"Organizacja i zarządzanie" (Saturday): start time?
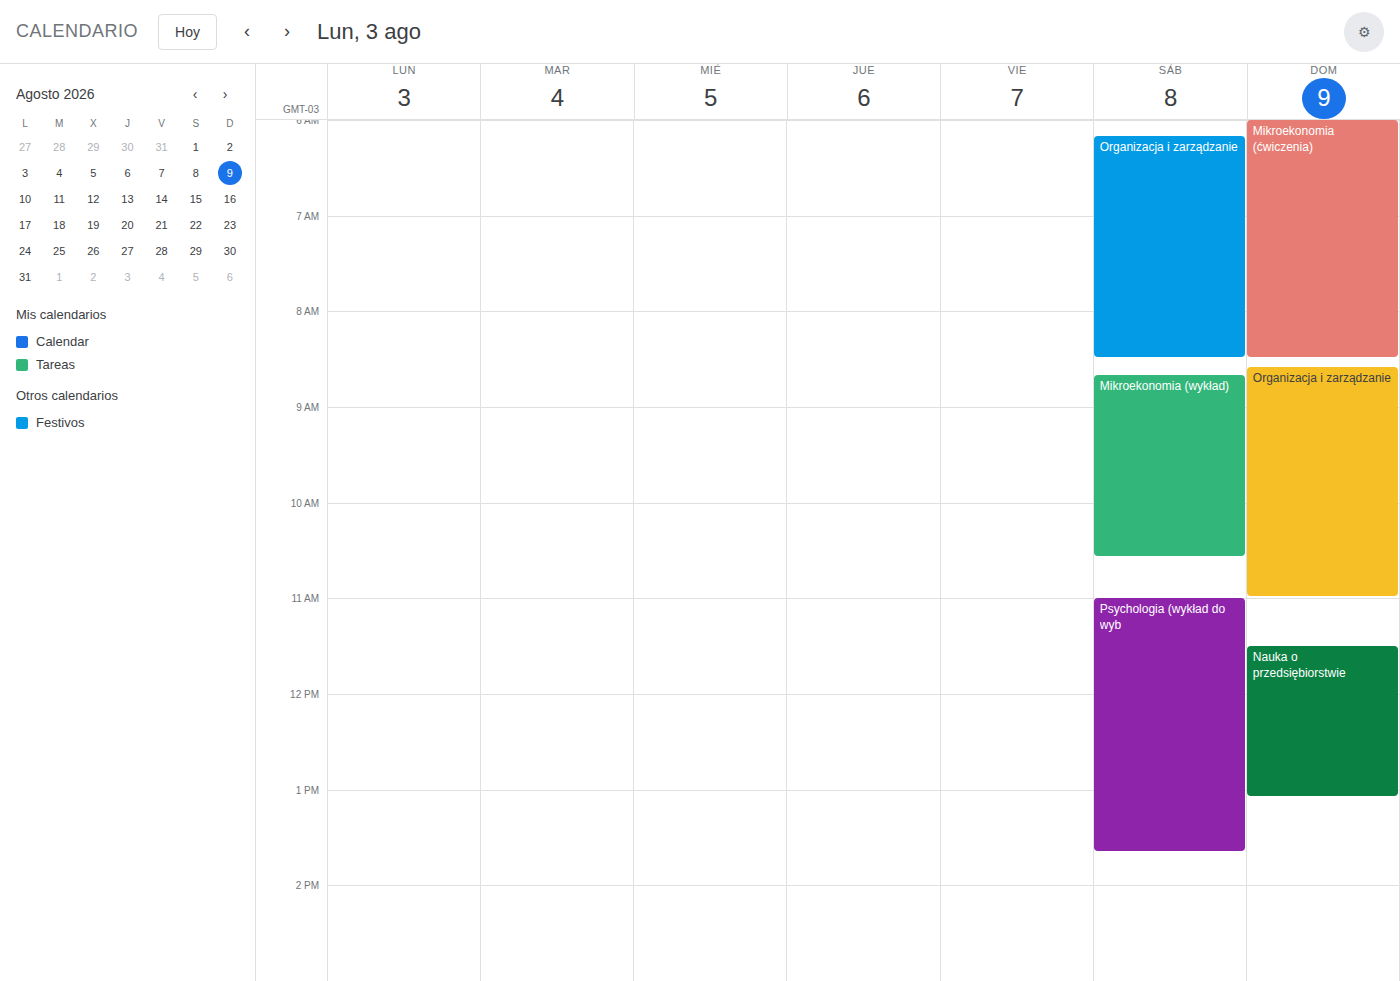
06:10